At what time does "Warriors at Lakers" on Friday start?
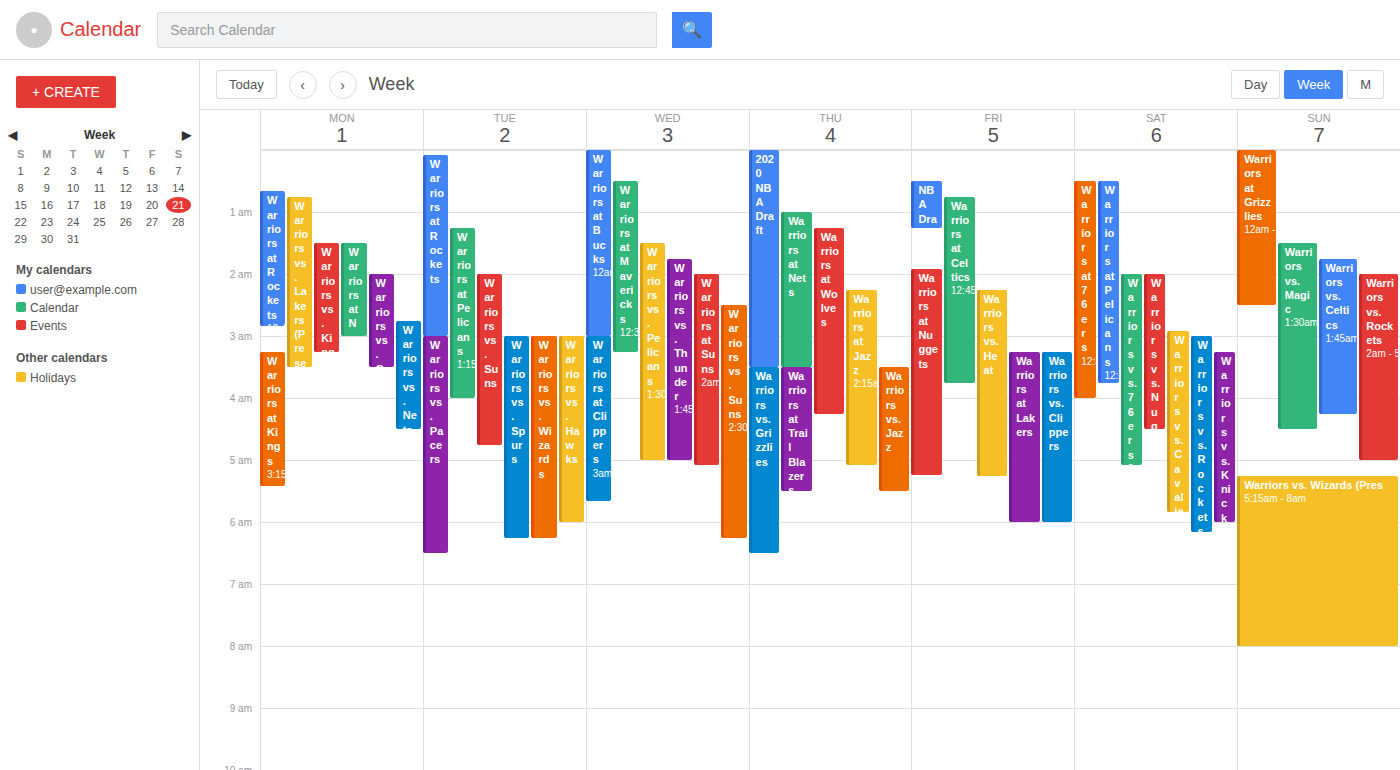
3:15 AM